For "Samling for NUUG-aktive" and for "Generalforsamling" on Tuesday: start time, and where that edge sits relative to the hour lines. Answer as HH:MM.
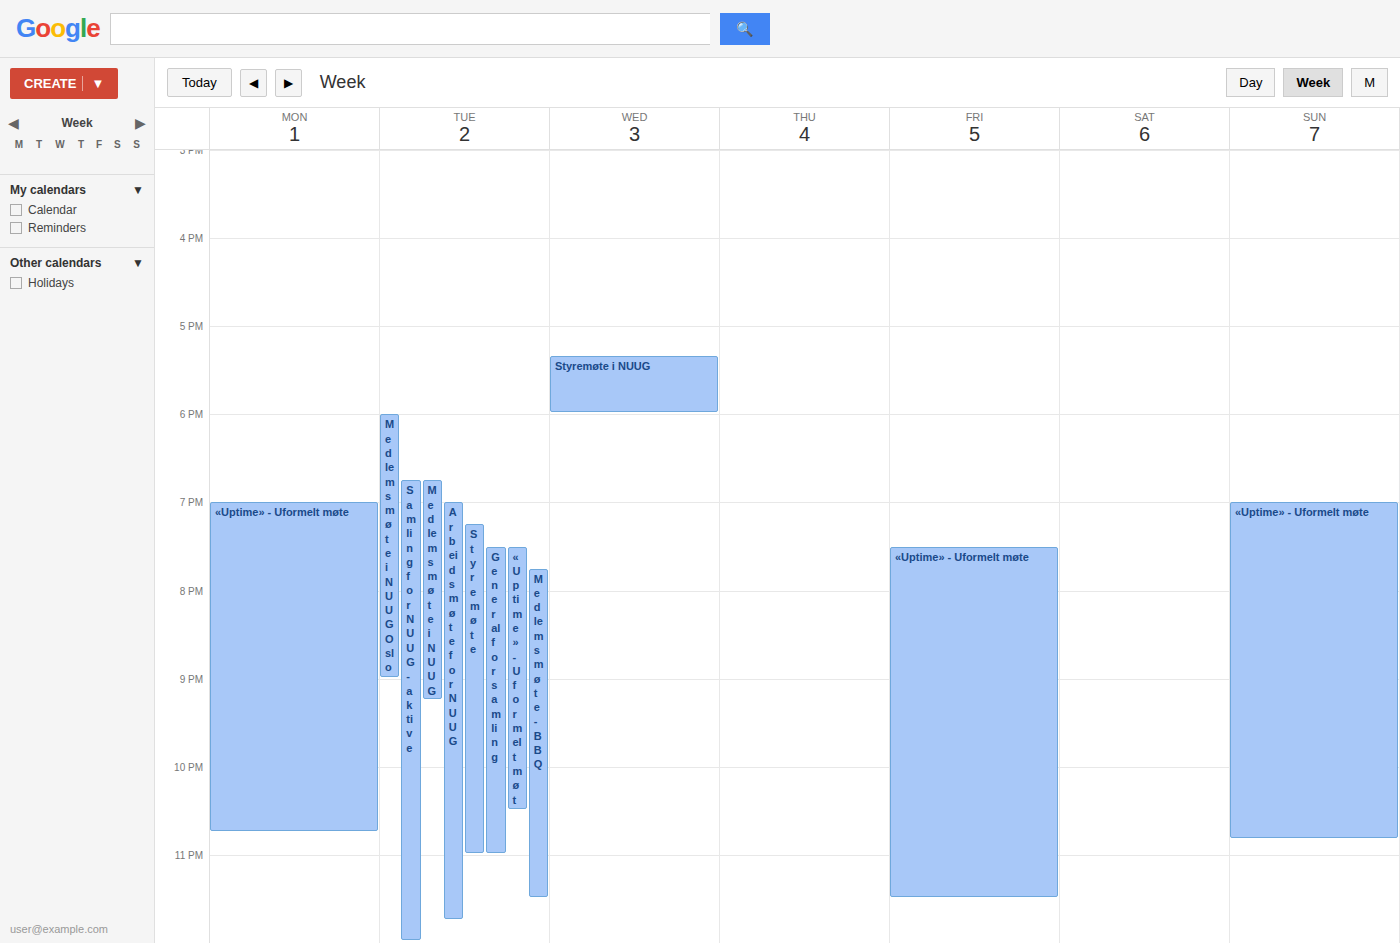
"Samling for NUUG-aktive": 18:45, neither: three quarters of the way from the 18:00 line to the 19:00 line. "Generalforsamling": 19:30, halfway between the 19:00 and 20:00 lines.